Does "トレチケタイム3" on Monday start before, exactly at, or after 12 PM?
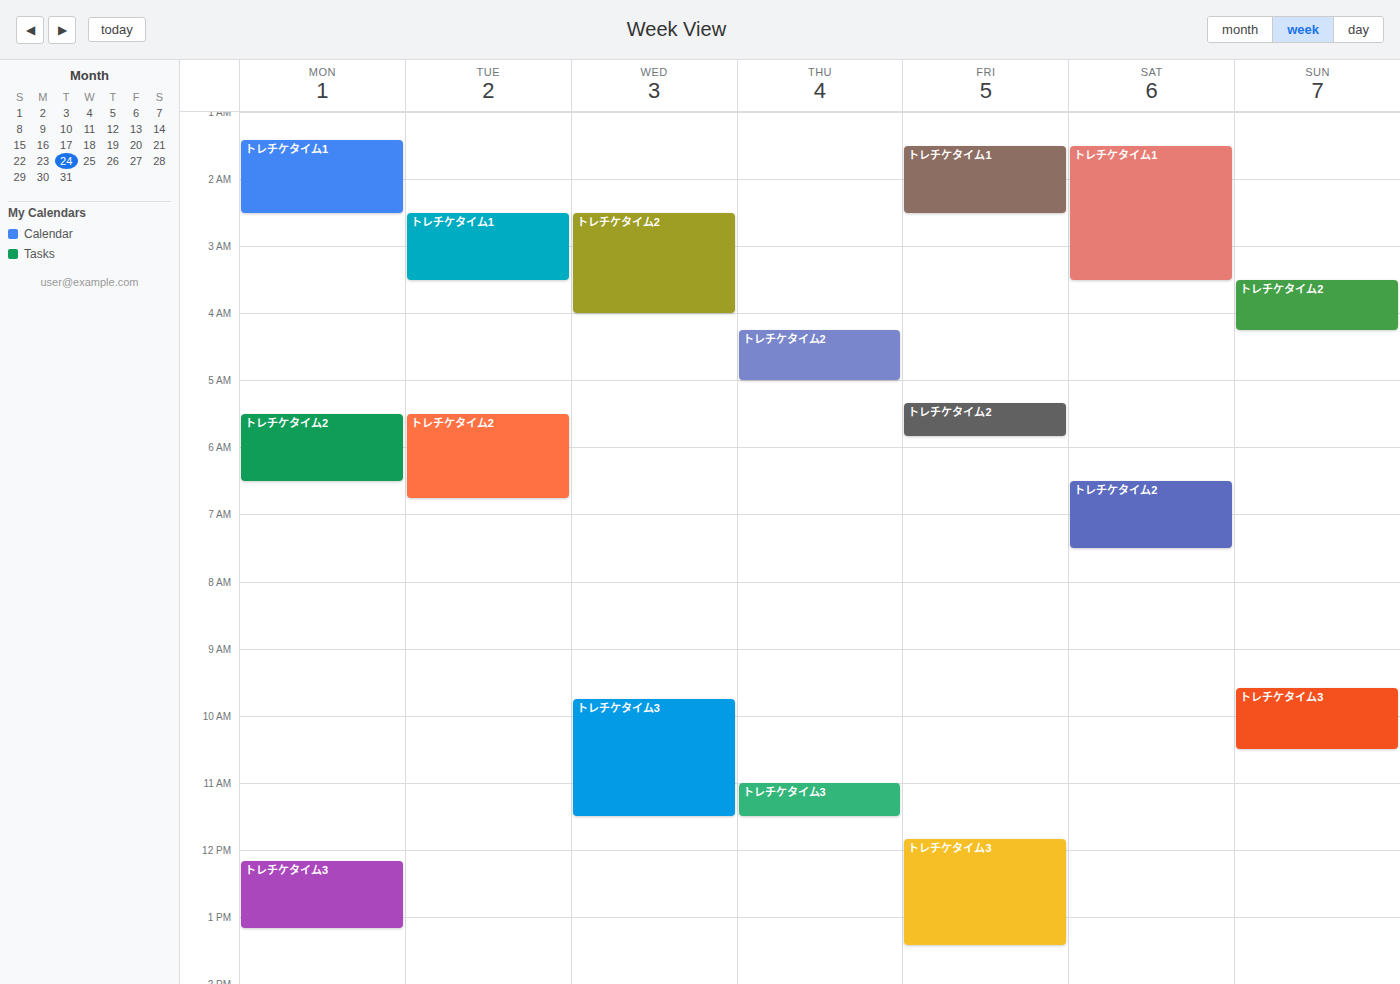
12:10 PM -- after 12 PM, 10 minutes below the 12 PM line.